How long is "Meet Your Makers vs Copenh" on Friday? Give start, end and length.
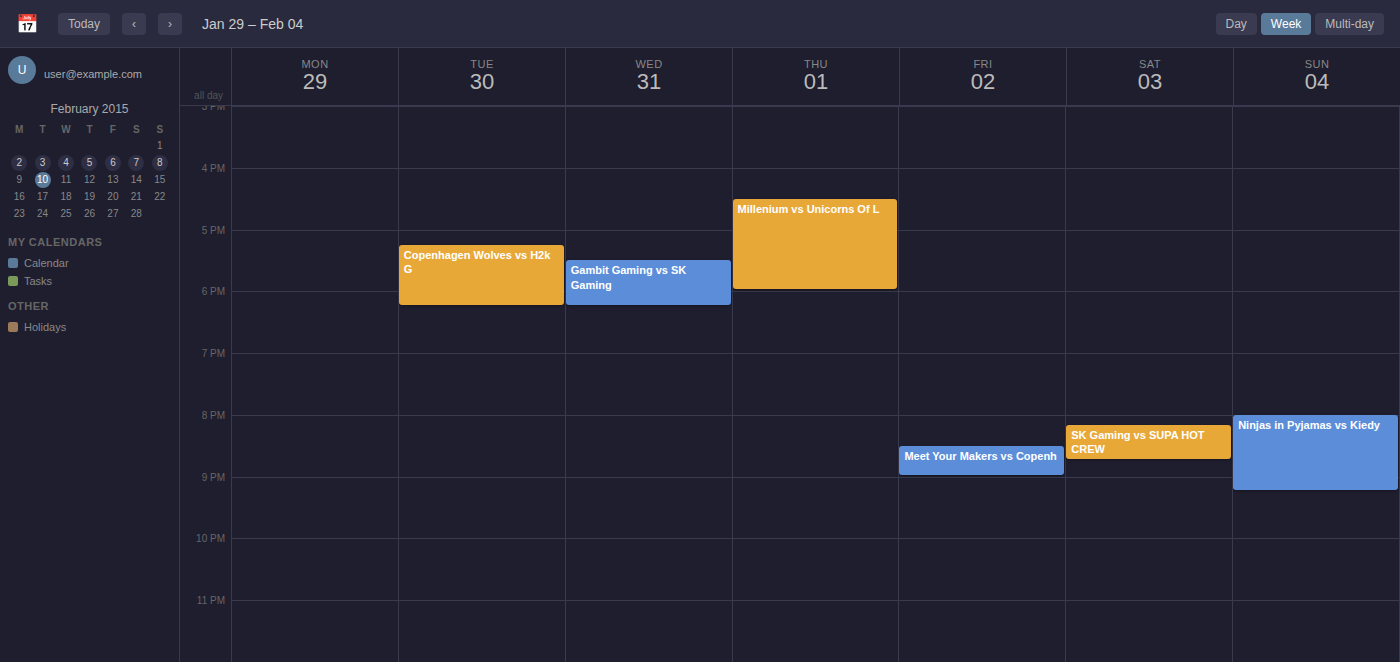
20:30 to 21:00, 30 minutes